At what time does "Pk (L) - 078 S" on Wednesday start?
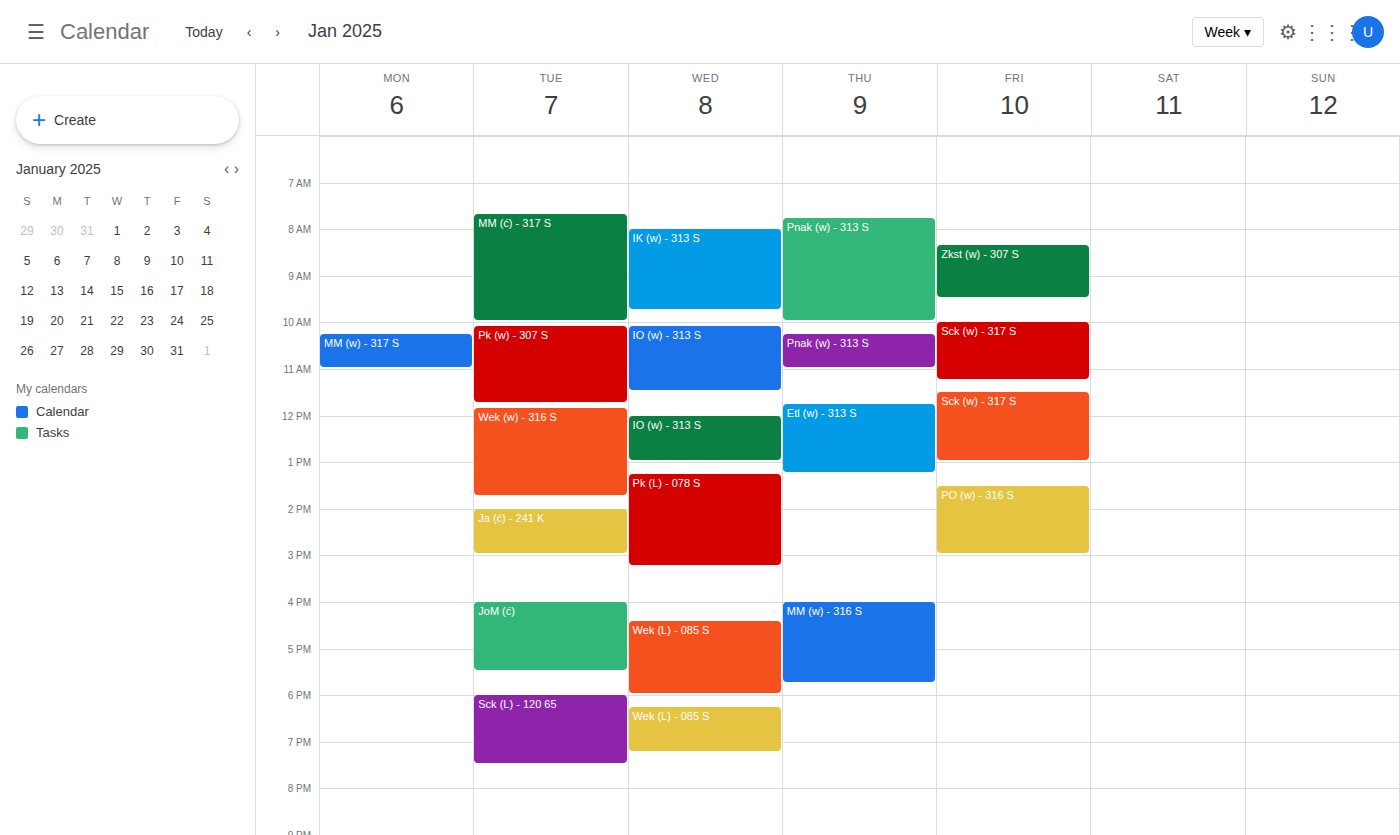
1:15 PM